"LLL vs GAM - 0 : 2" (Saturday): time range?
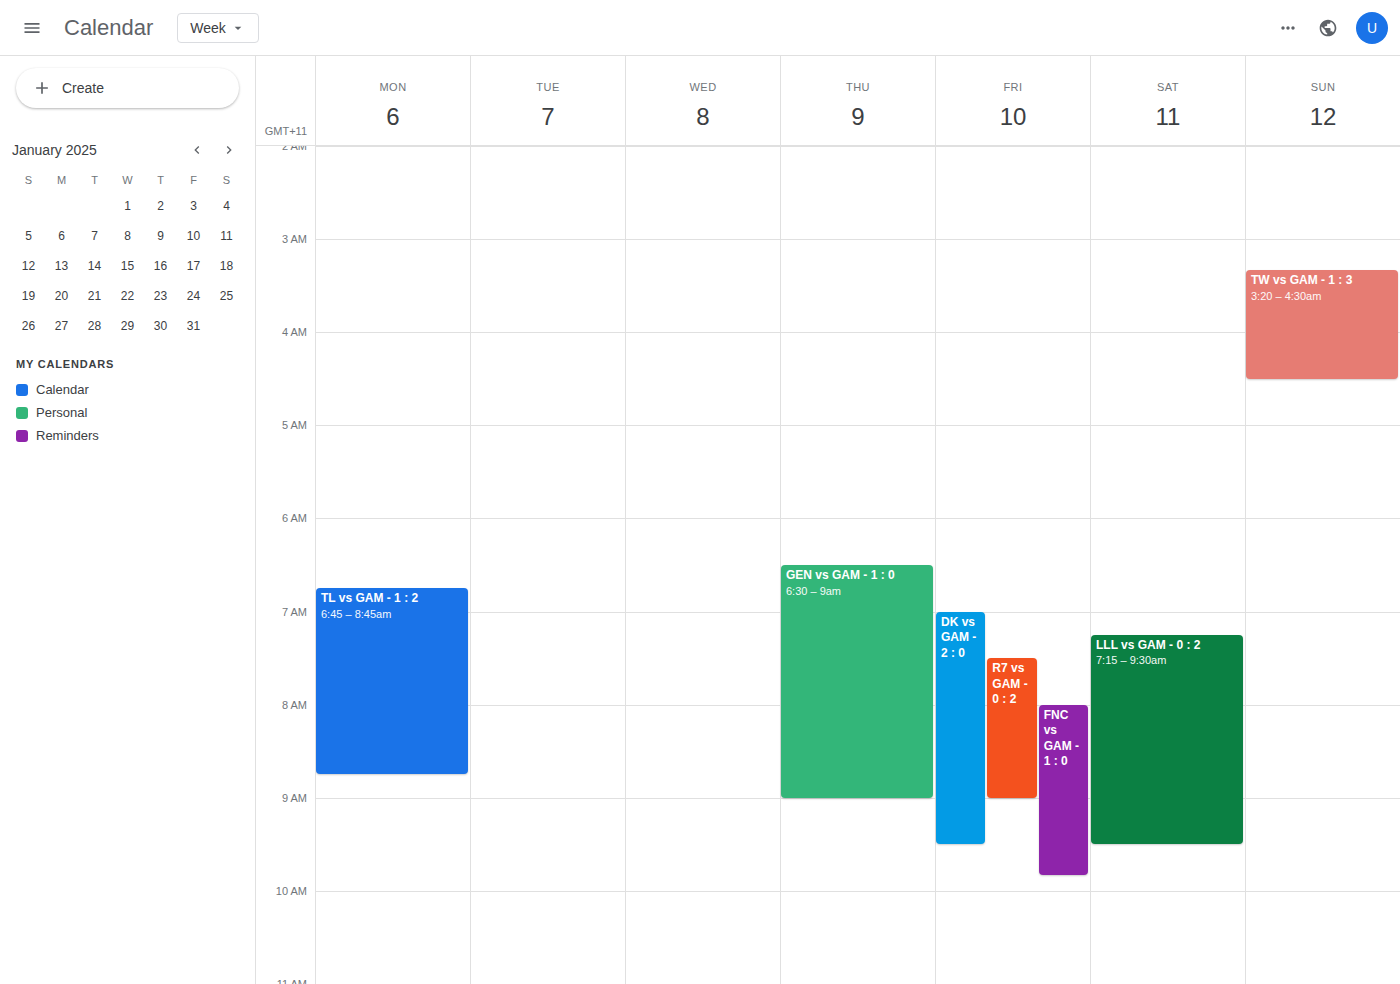
7:15 AM to 9:30 AM